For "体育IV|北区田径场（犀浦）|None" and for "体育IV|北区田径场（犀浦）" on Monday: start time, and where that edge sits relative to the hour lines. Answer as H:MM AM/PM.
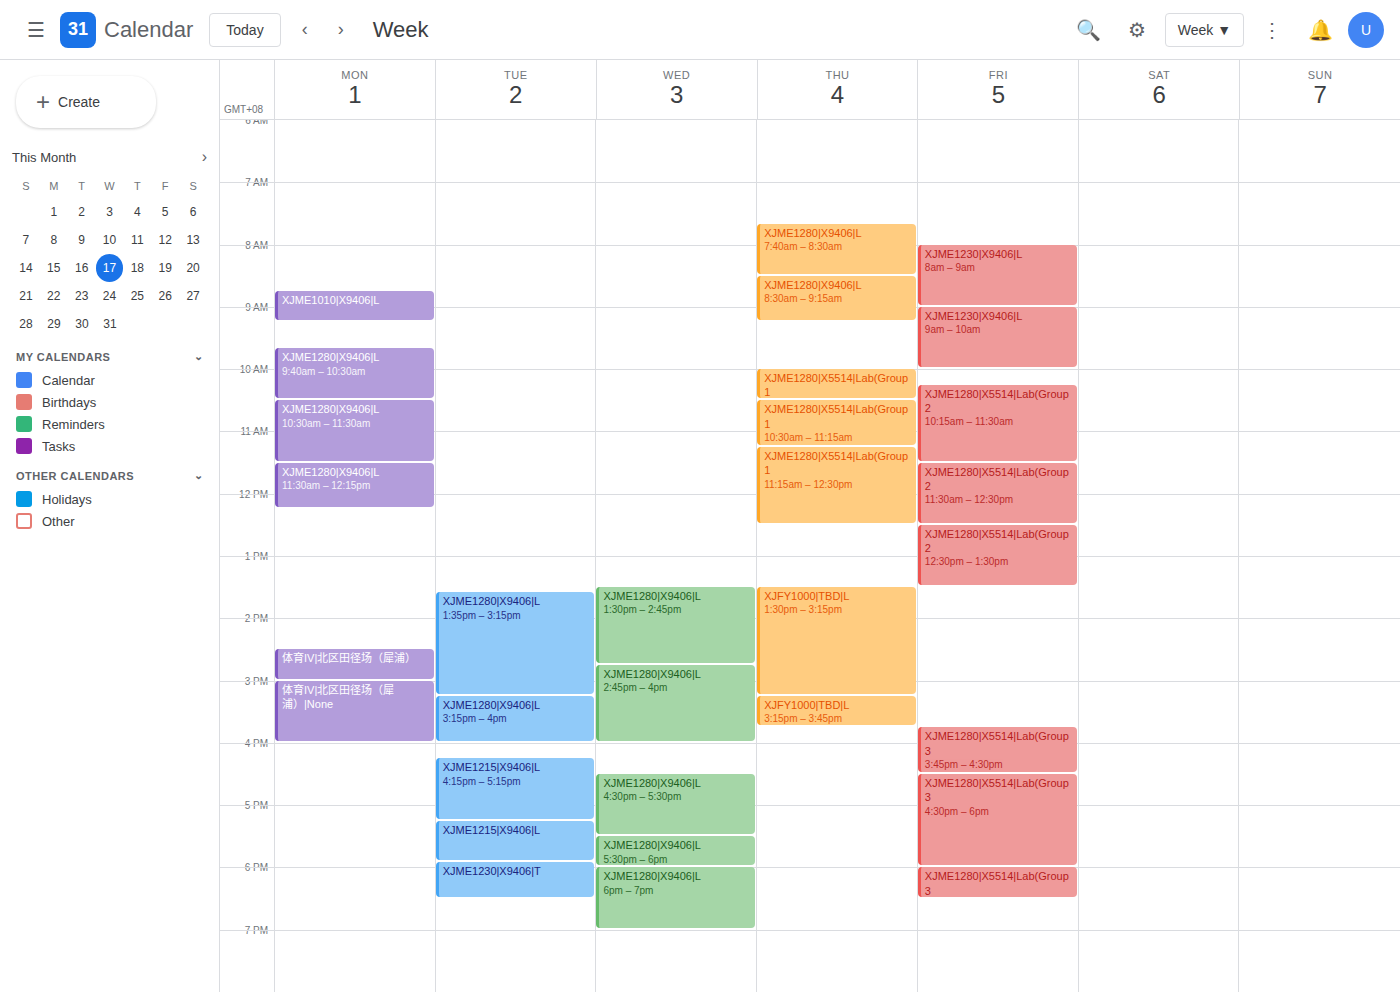
"体育IV|北区田径场（犀浦）|None": 3:00 PM, exactly on the 3 PM line. "体育IV|北区田径场（犀浦）": 2:30 PM, halfway between the 2 PM and 3 PM lines.